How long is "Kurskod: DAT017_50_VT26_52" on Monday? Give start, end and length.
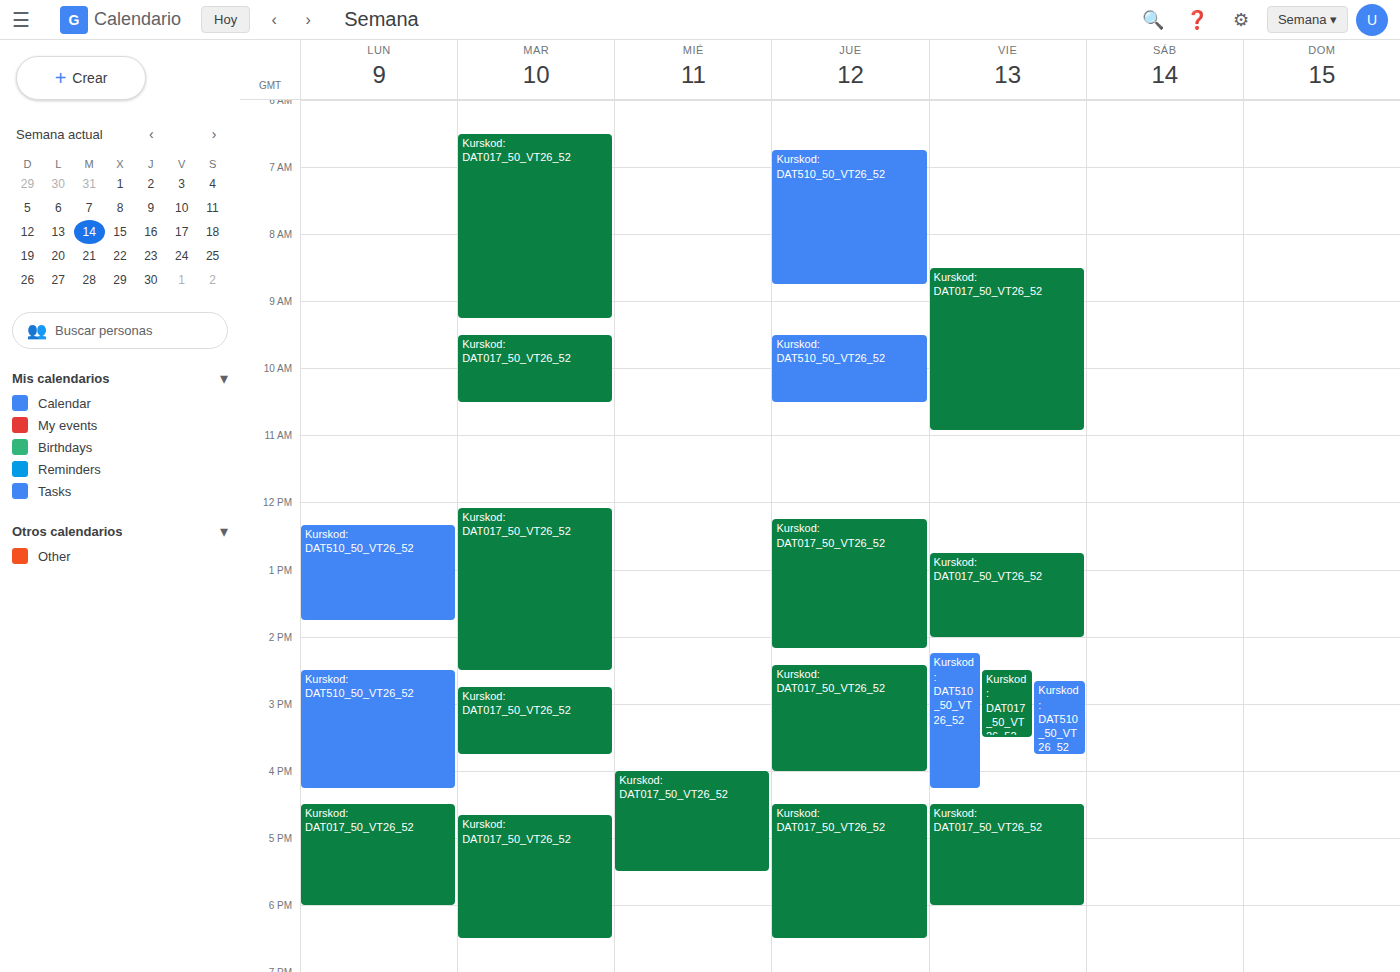
4:30 PM to 6:00 PM, 1 hour 30 minutes